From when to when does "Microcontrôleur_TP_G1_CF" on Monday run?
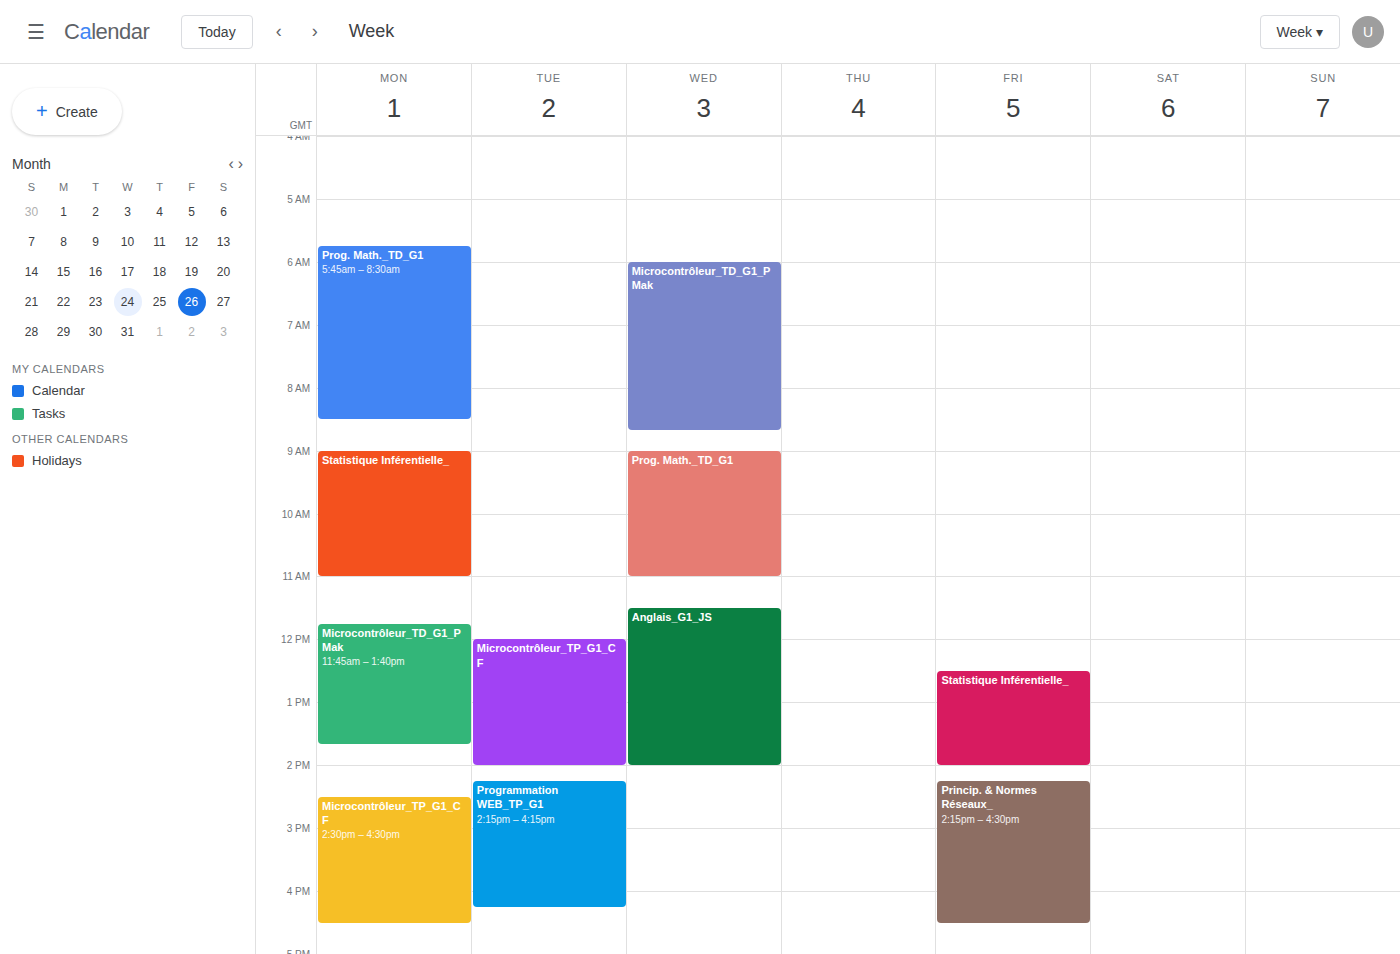
14:30 to 16:30